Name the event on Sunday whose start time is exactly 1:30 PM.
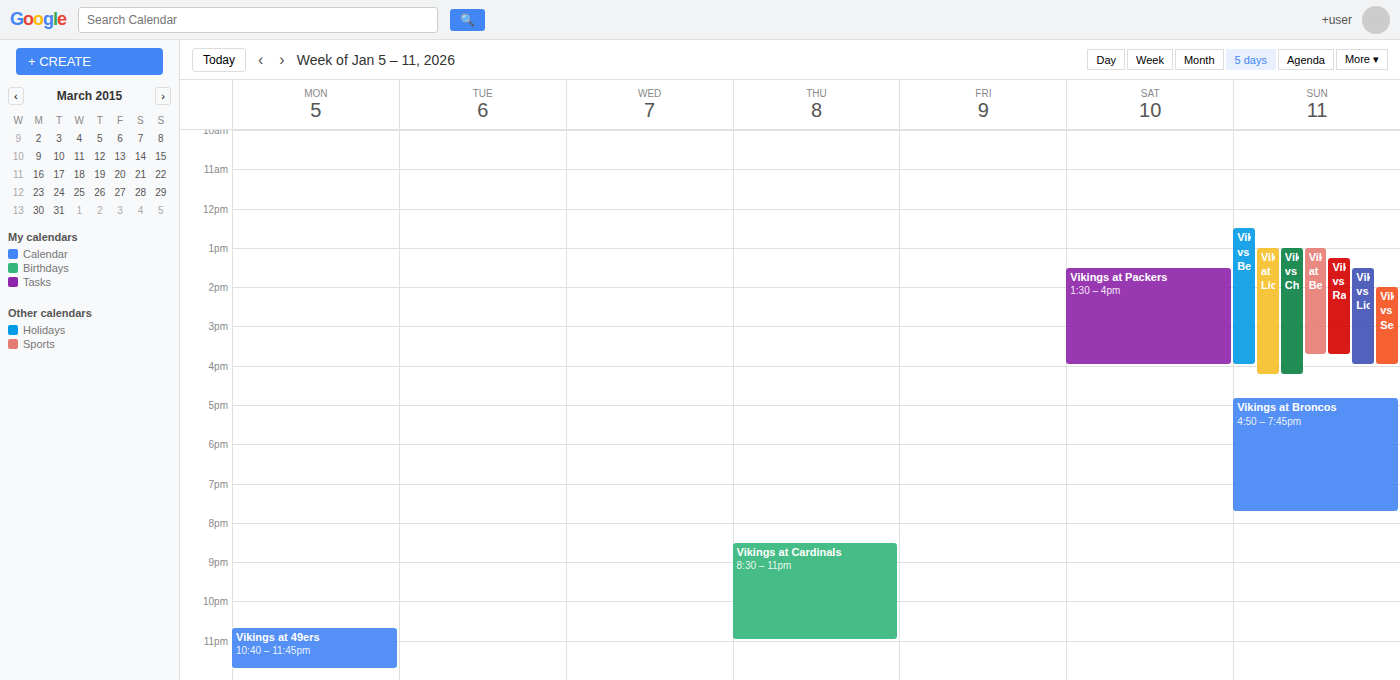
"Vikings vs Lions"